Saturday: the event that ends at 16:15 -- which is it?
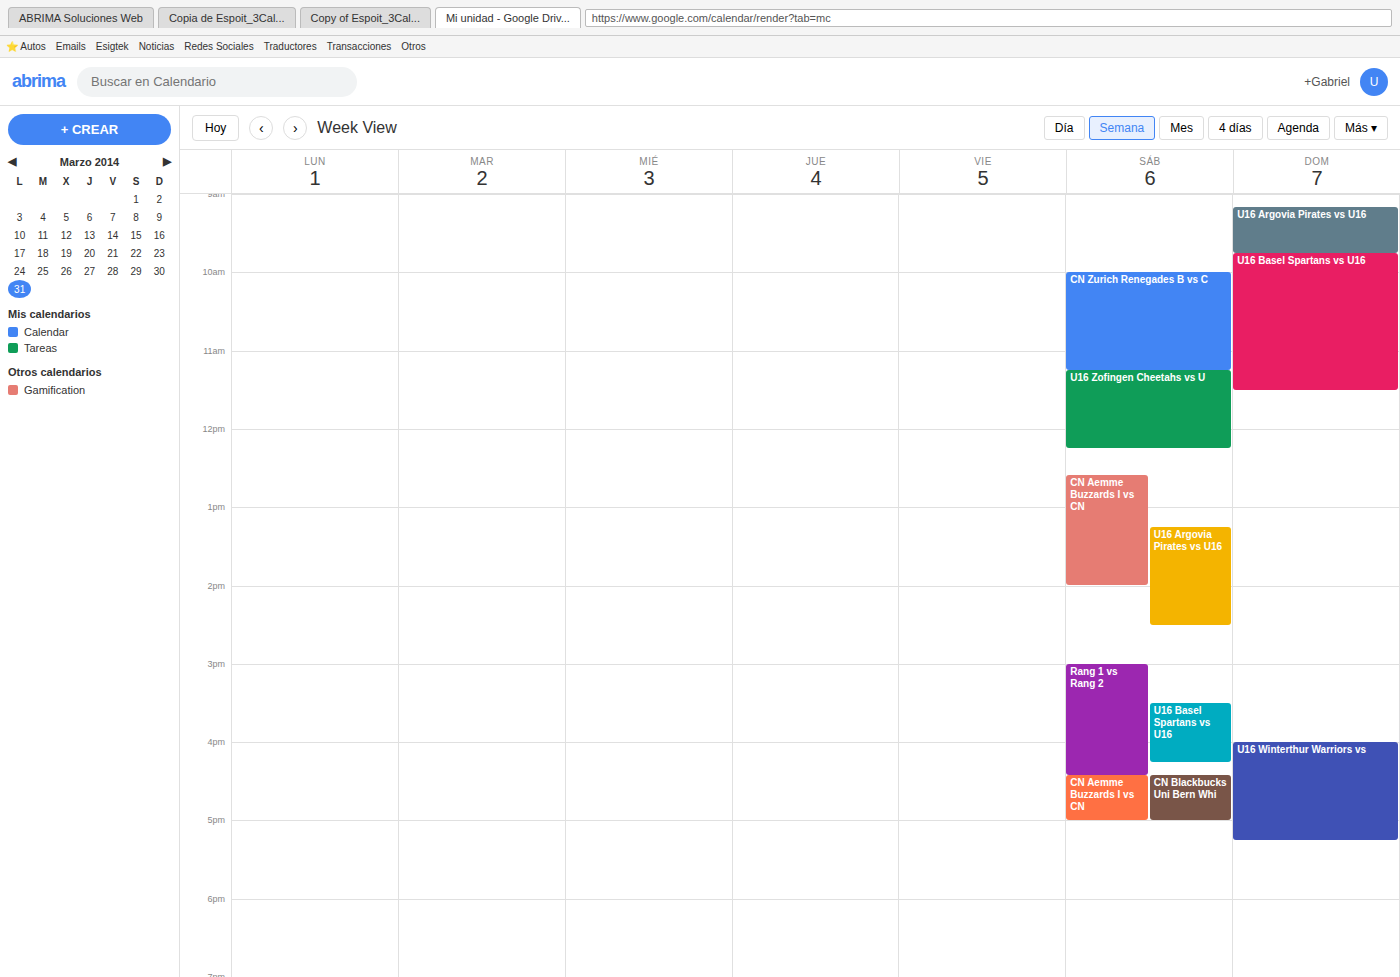
"U16 Basel Spartans vs U16"